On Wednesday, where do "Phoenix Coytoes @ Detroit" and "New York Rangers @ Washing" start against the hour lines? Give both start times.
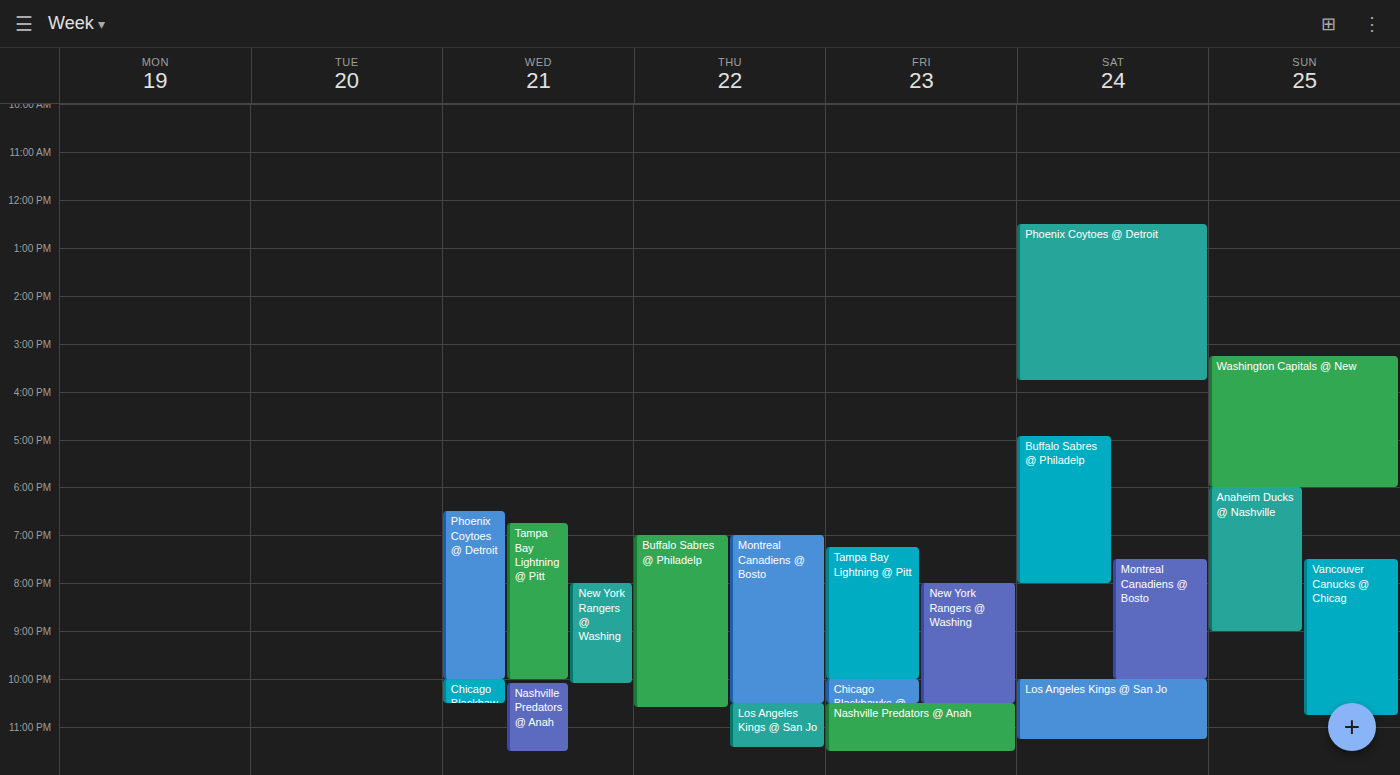
"Phoenix Coytoes @ Detroit": 18:30, halfway between the 18:00 and 19:00 lines. "New York Rangers @ Washing": 20:00, exactly on the 20:00 line.